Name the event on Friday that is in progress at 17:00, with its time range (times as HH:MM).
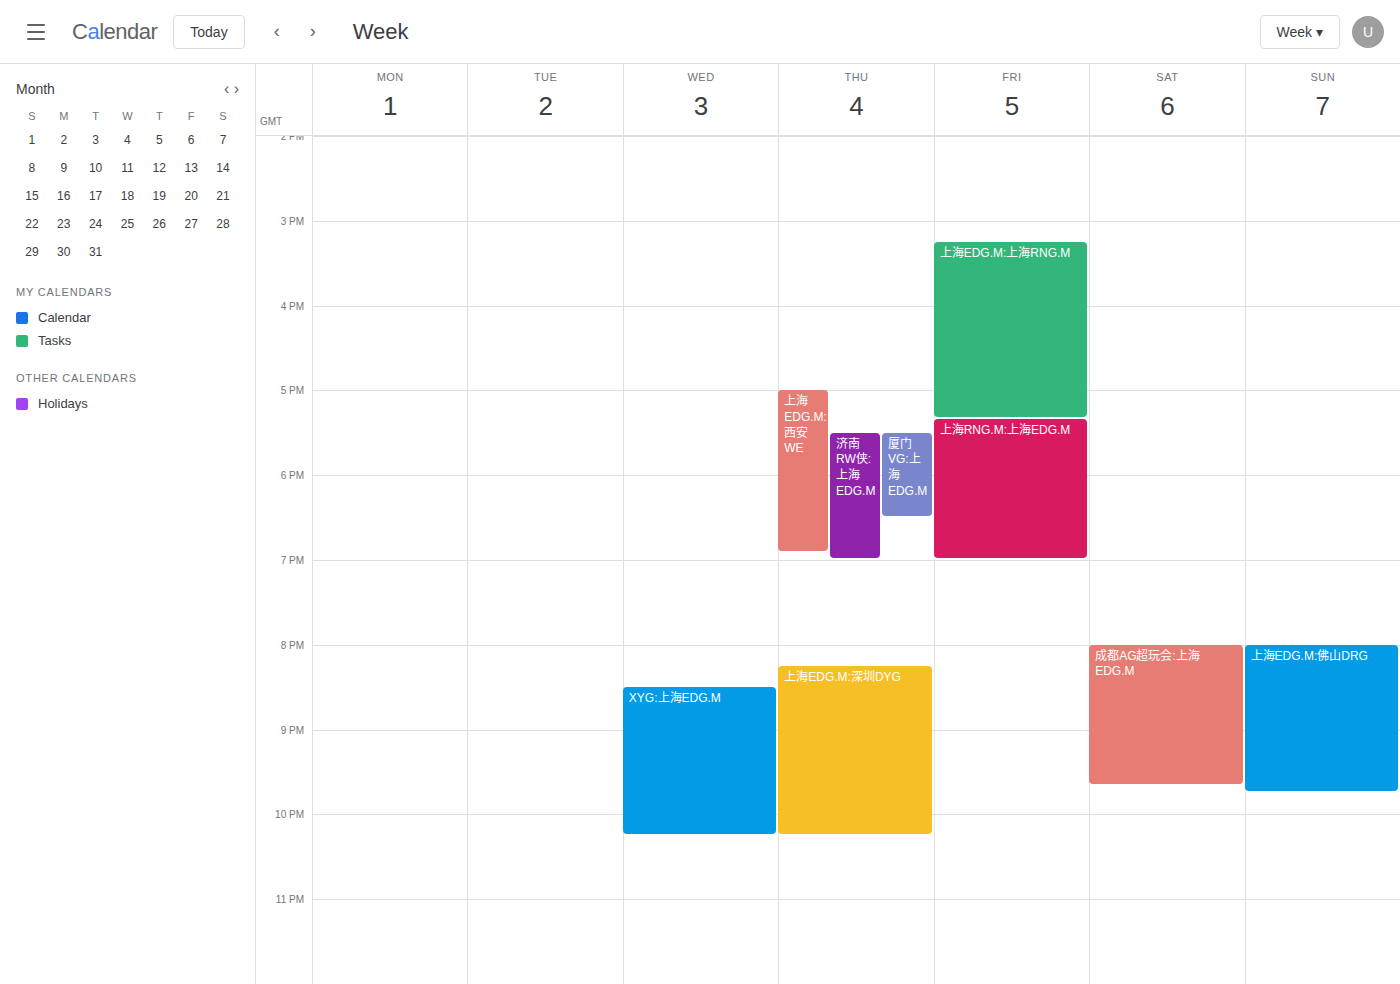
"上海EDG.M:上海RNG.M", 15:15 to 17:20